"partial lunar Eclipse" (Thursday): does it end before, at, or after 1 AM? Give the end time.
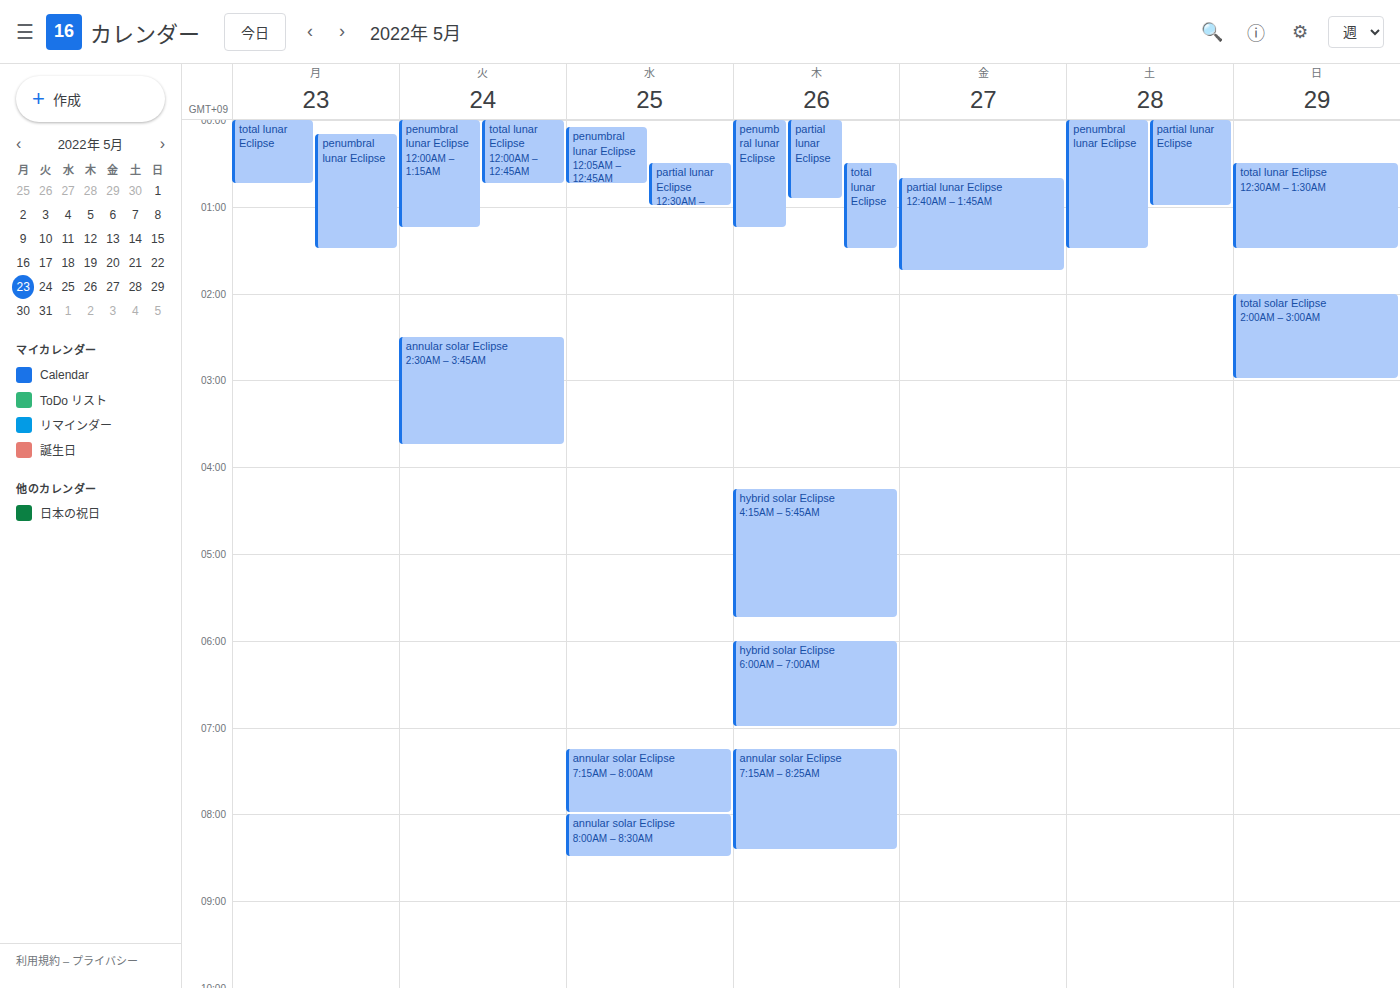
12:55 AM -- before 1 AM, 5 minutes above the 1 AM line.